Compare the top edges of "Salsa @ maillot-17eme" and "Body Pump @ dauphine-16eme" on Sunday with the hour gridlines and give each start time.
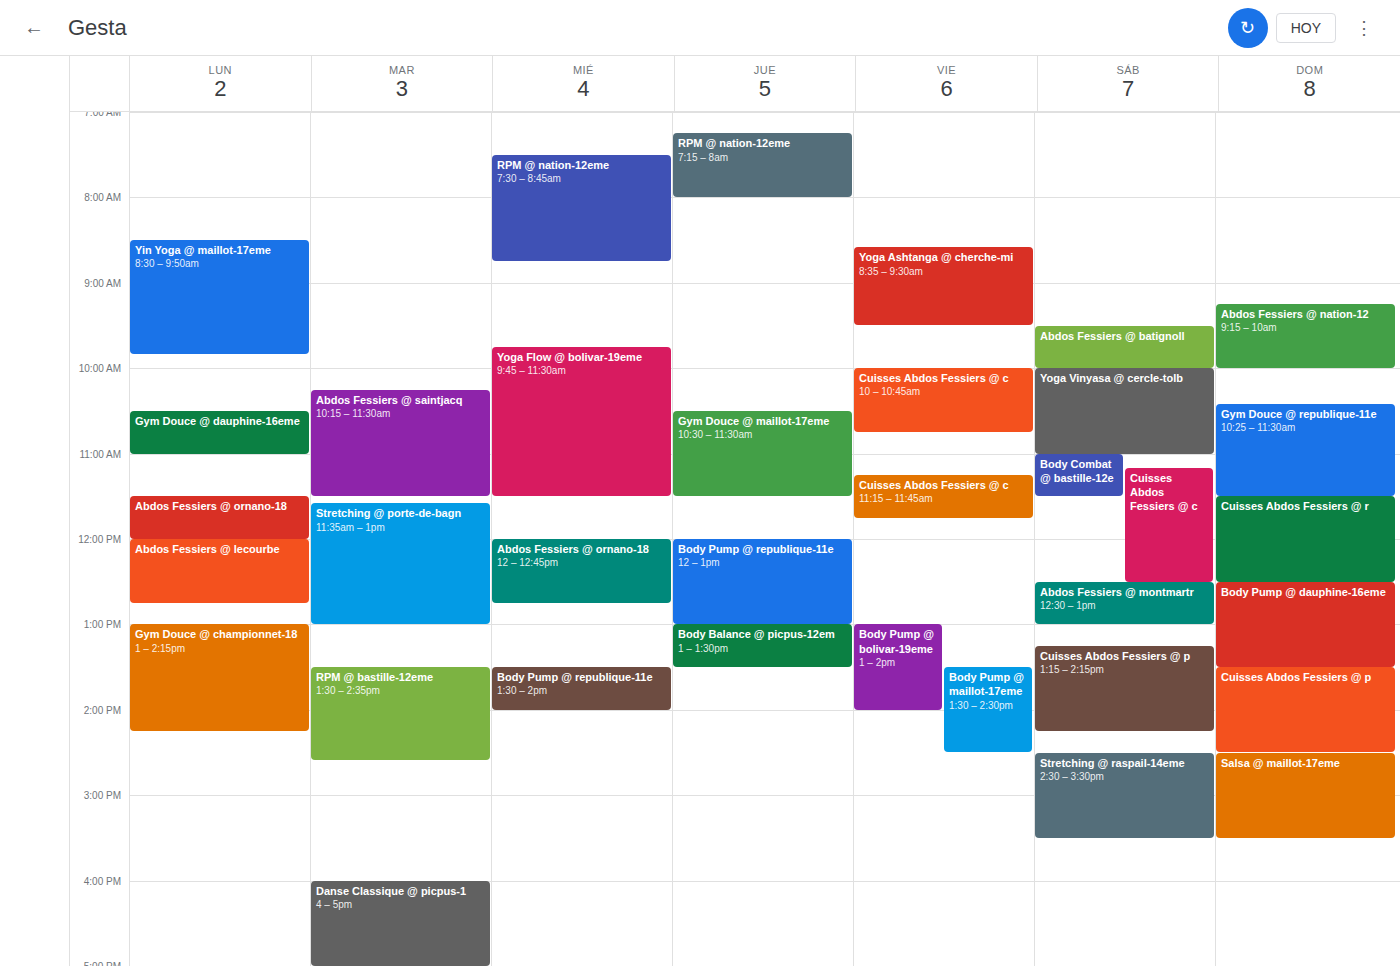
"Salsa @ maillot-17eme": 2:30 PM, halfway between the 2 PM and 3 PM lines. "Body Pump @ dauphine-16eme": 12:30 PM, halfway between the 12 PM and 1 PM lines.